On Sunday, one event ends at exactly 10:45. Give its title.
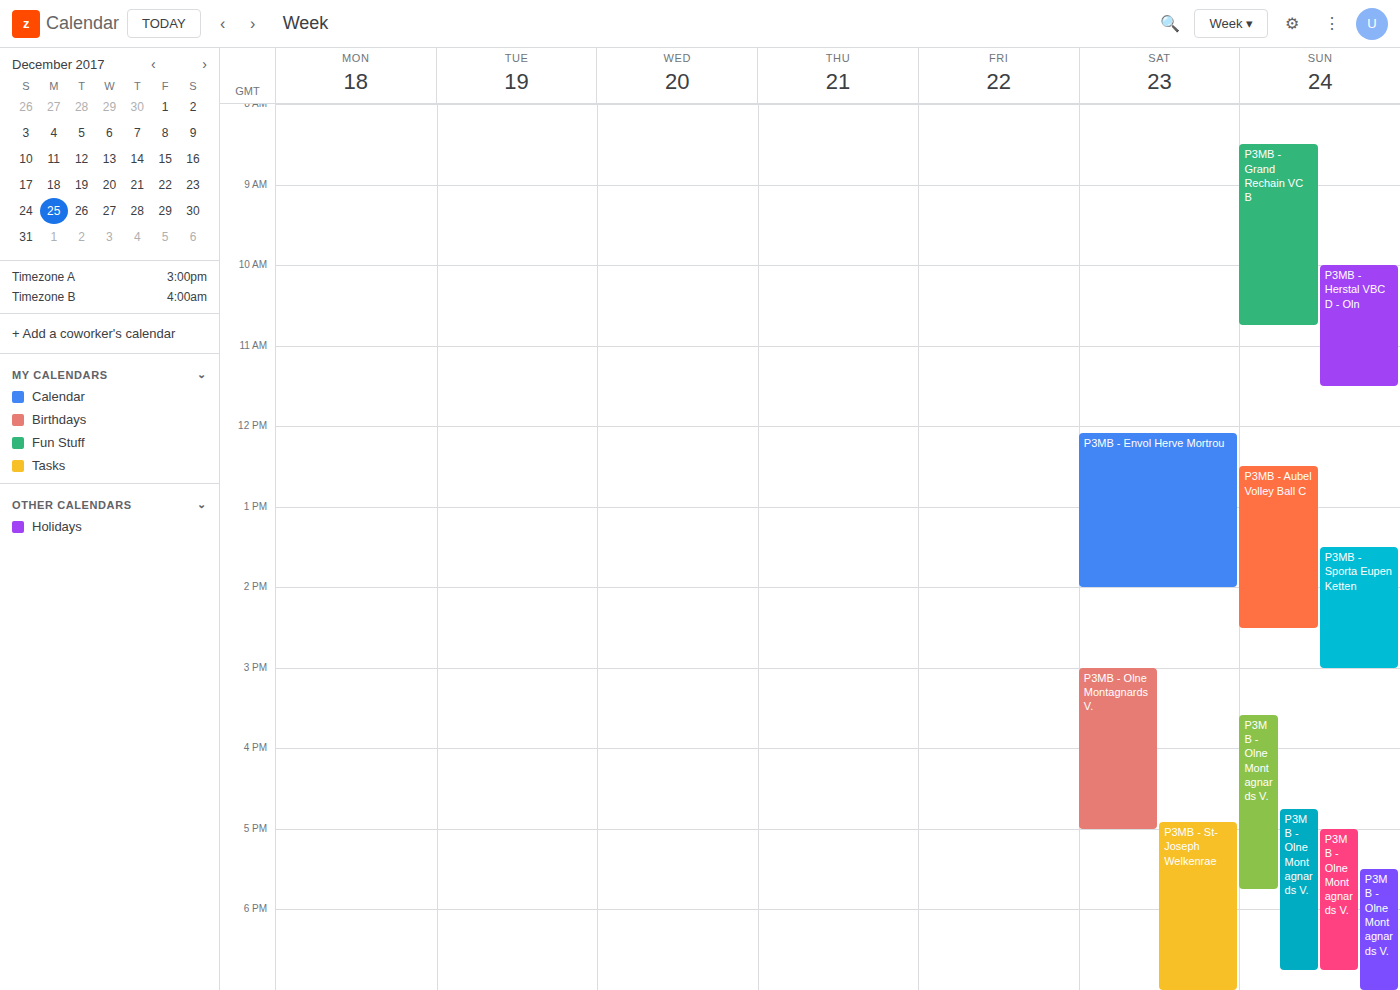
"P3MB - Grand Rechain VC B"